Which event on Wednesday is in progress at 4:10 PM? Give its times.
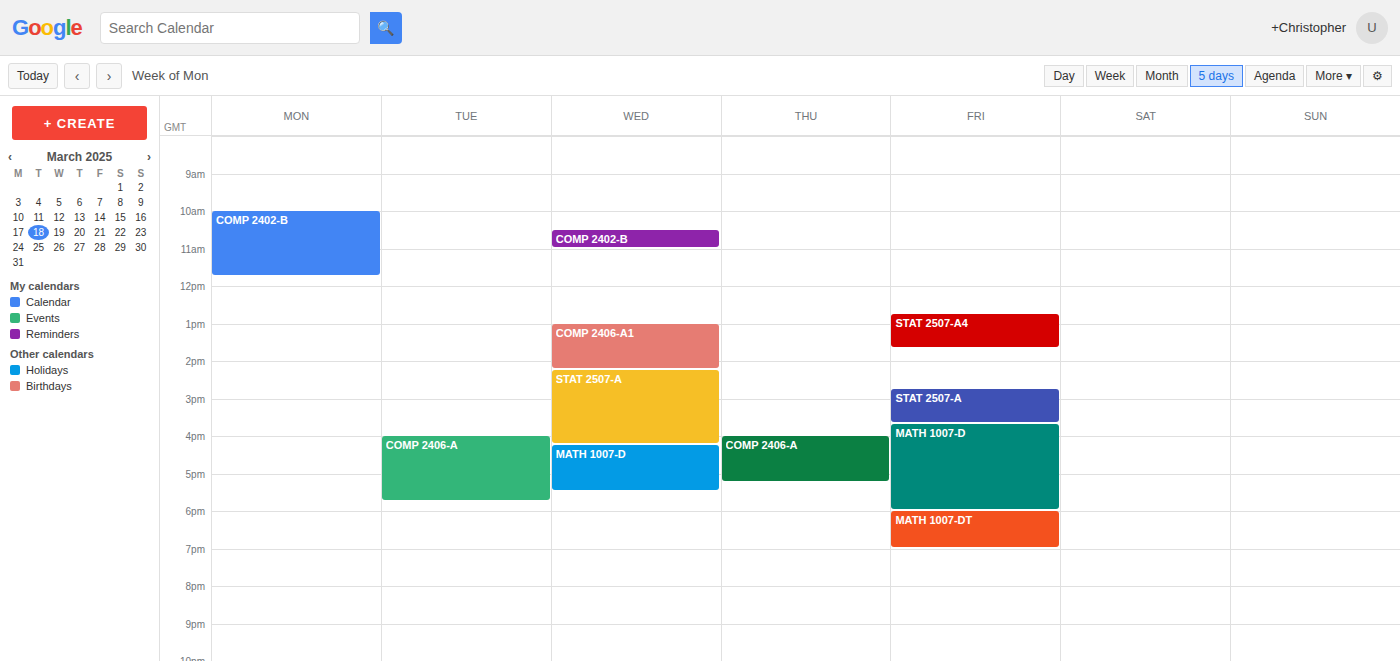
"STAT 2507-A", 2:15 PM to 4:15 PM